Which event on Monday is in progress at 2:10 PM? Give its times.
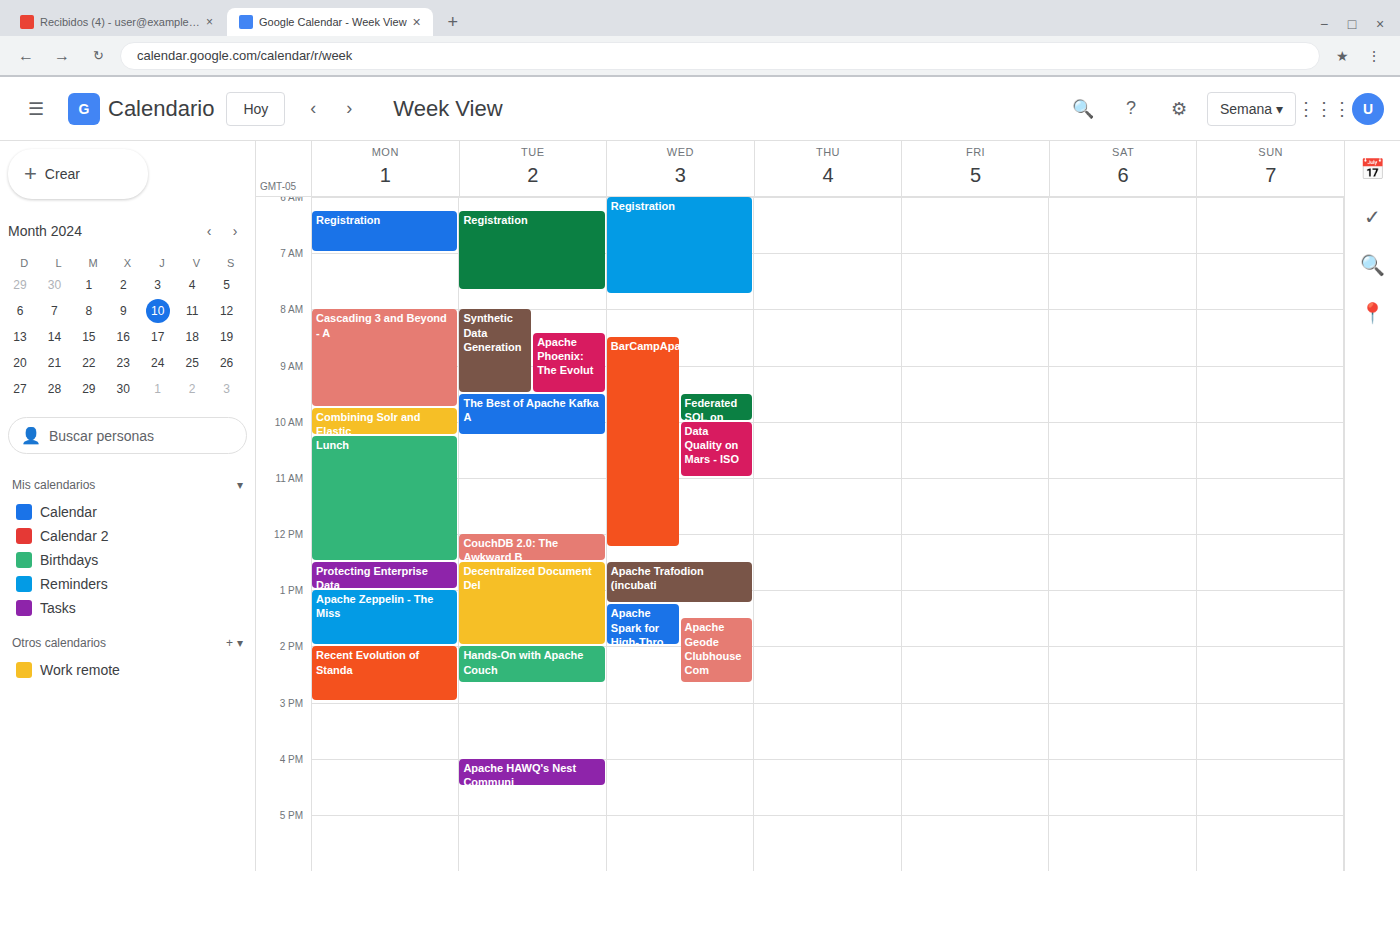
"Recent Evolution of Standa", 2:00 PM to 3:00 PM